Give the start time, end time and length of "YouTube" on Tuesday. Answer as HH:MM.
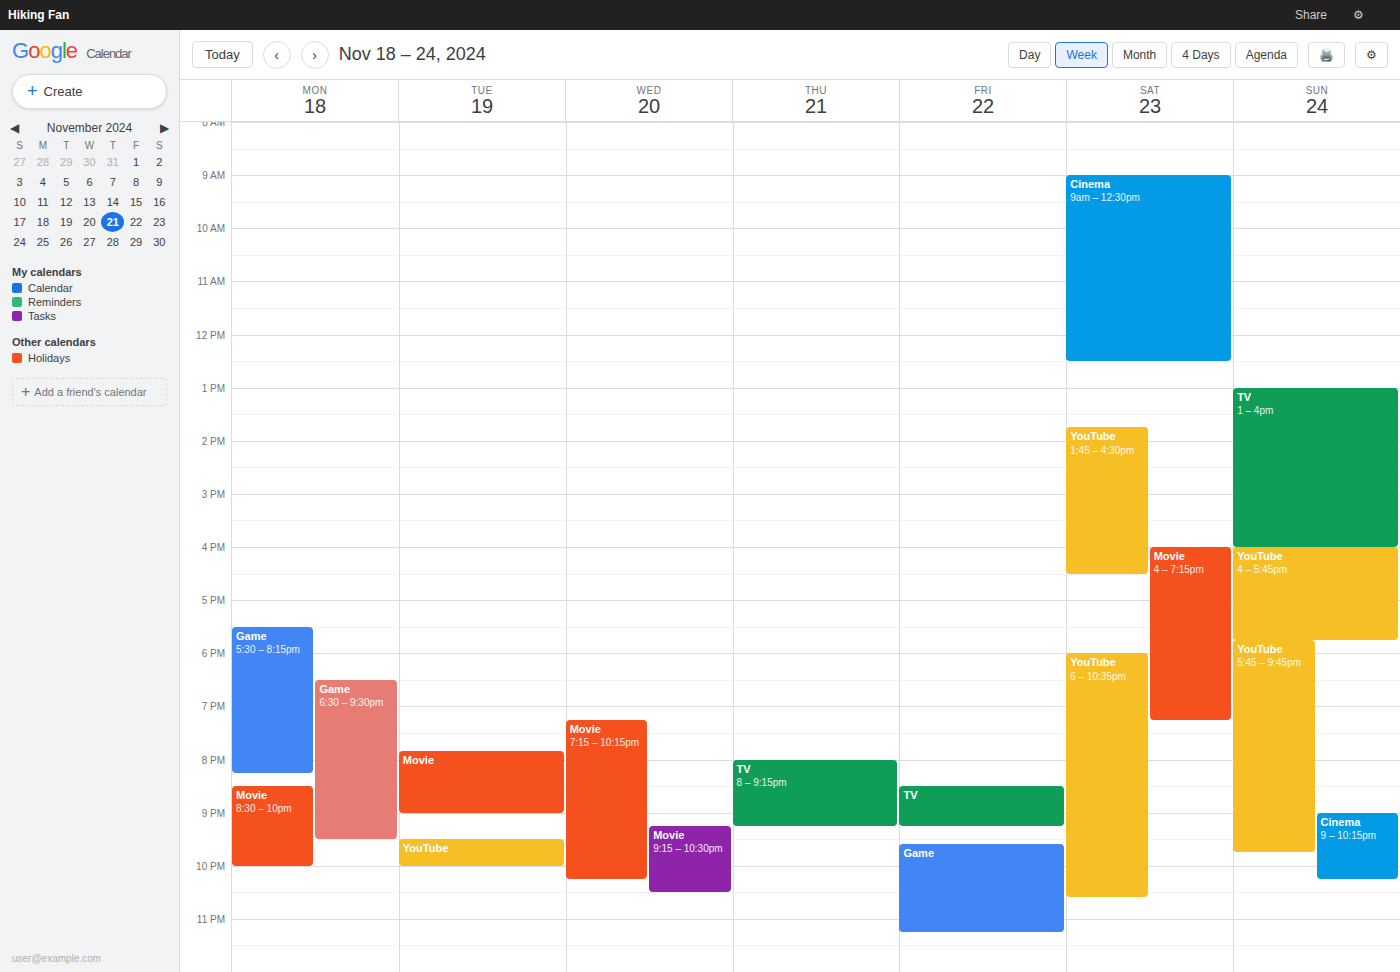
21:30 to 22:00, 30 minutes